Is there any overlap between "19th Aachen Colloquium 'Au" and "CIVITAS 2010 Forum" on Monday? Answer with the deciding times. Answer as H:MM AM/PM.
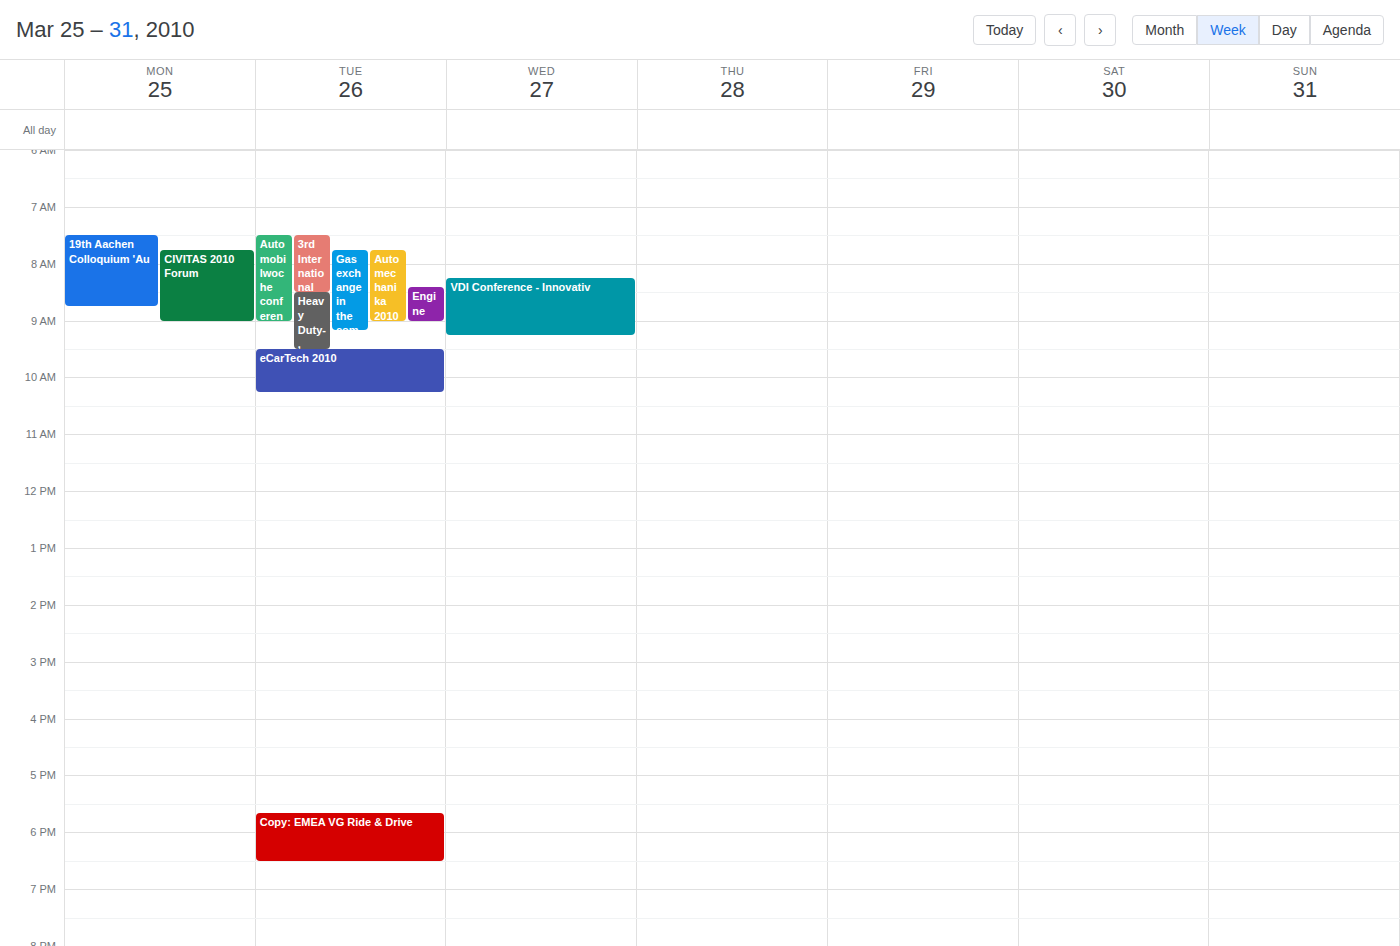
"CIVITAS 2010 Forum" starts at 7:45 AM, before "19th Aachen Colloquium 'Au" ends at 8:45 AM -- they overlap.